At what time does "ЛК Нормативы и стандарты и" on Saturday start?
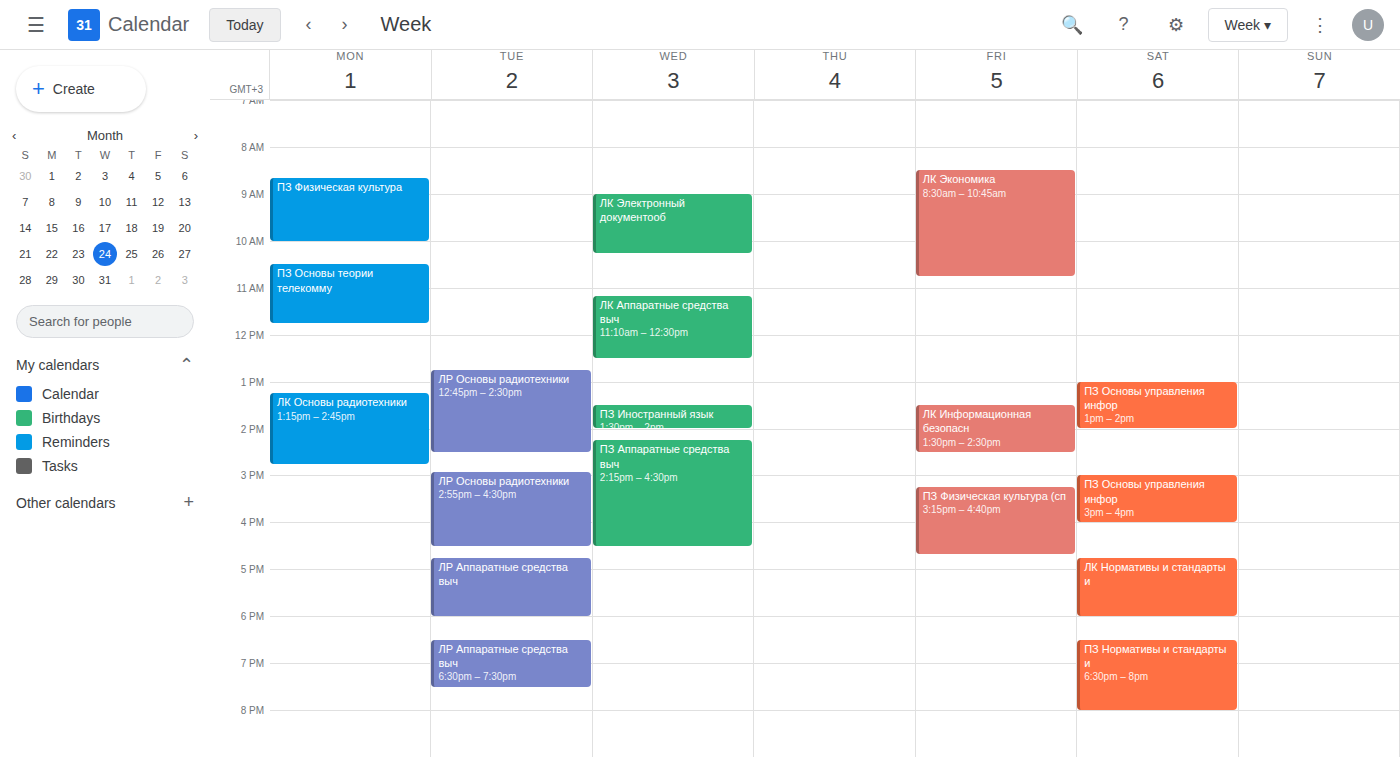
4:45 PM